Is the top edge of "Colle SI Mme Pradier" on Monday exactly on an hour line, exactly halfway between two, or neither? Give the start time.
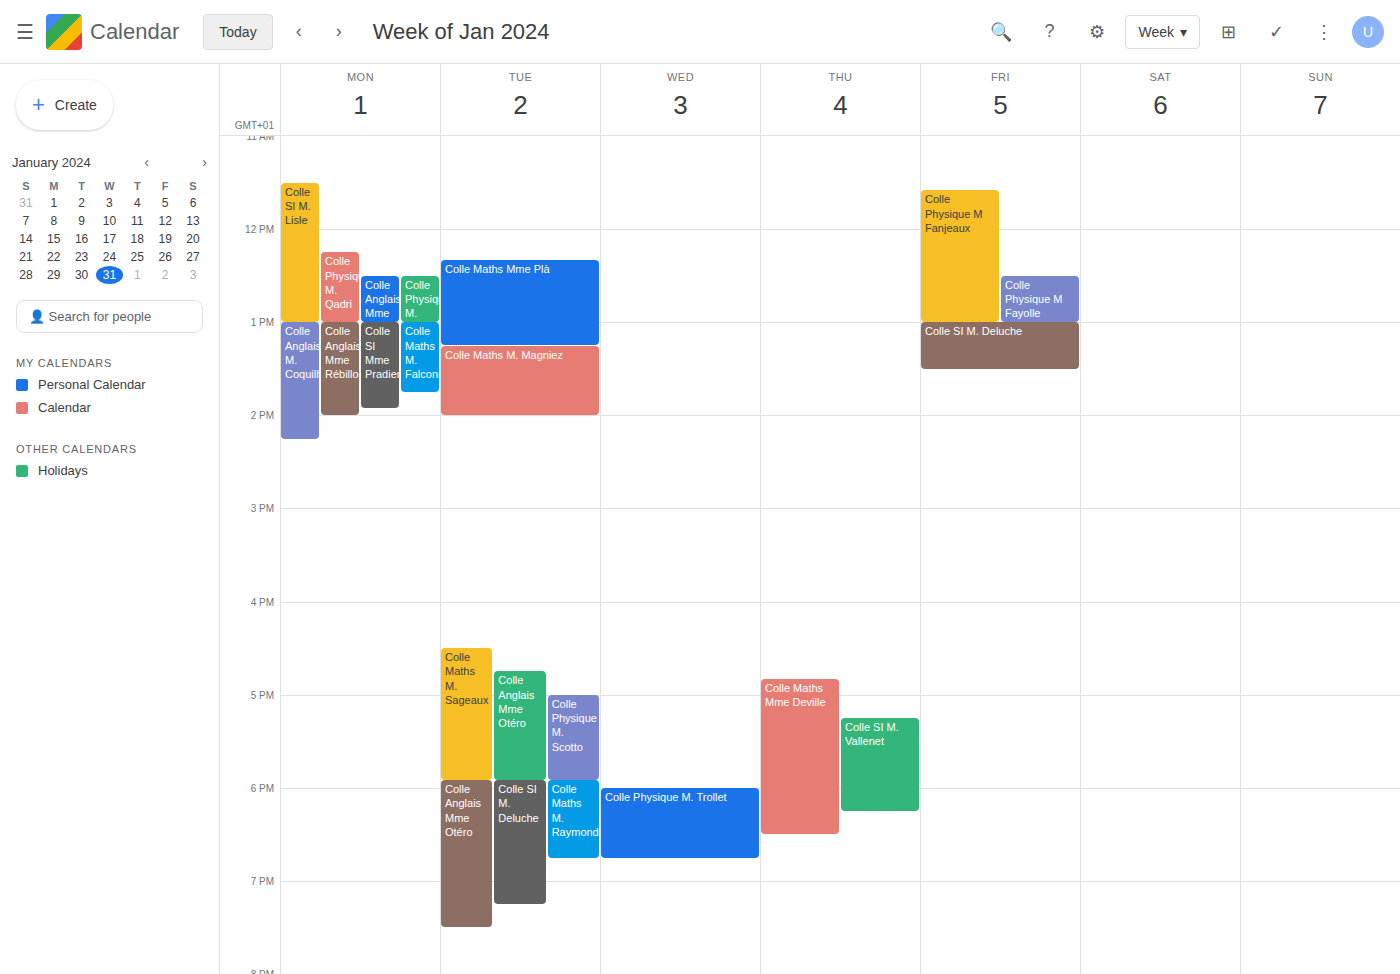
13:00 -- exactly on the 13:00 line.